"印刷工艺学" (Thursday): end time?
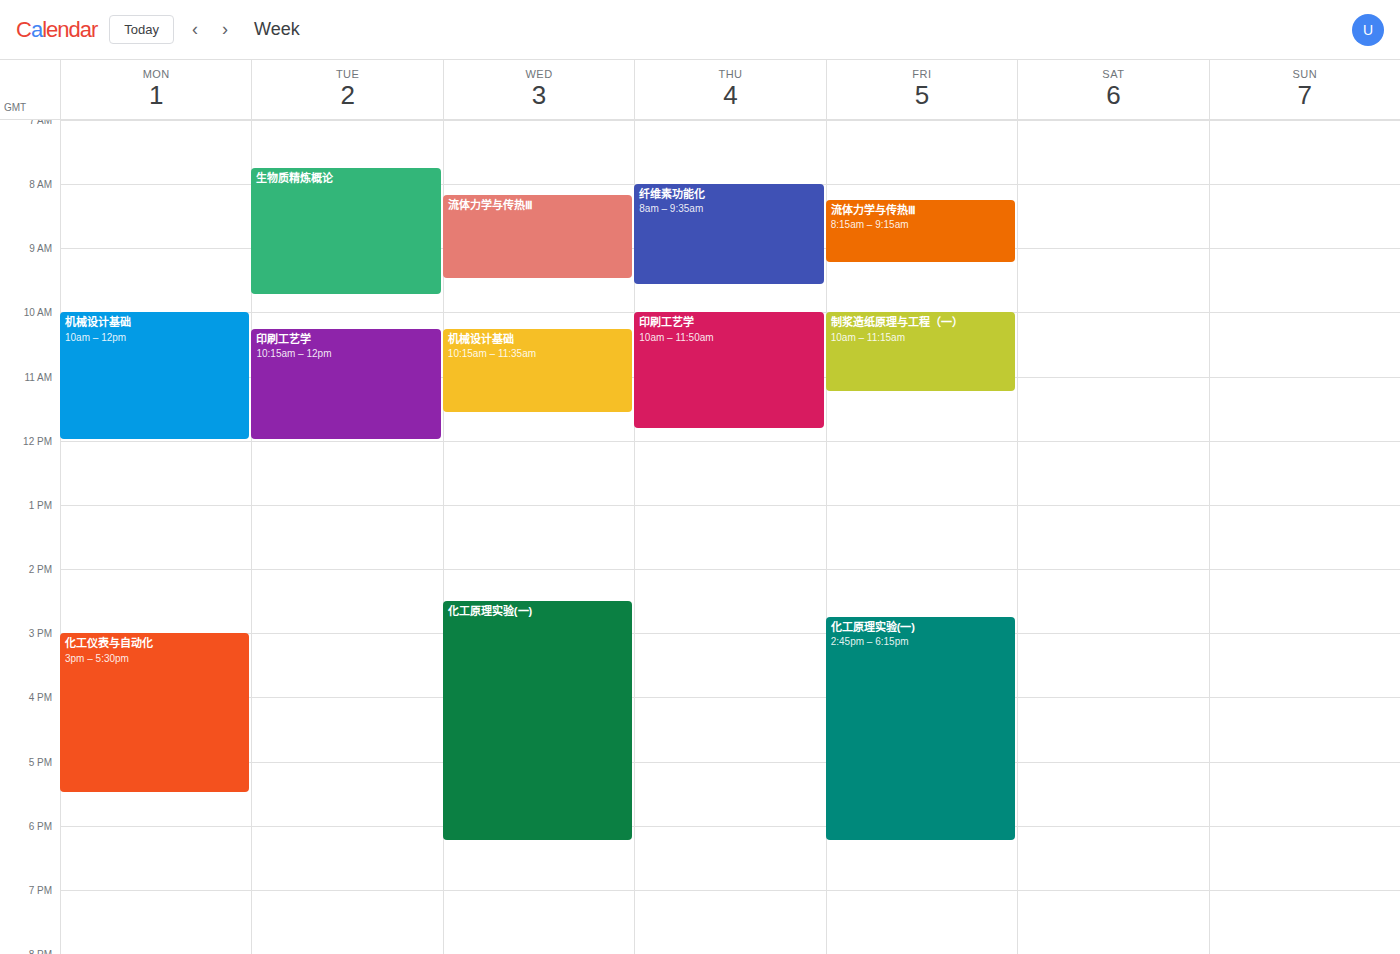
11:50 AM